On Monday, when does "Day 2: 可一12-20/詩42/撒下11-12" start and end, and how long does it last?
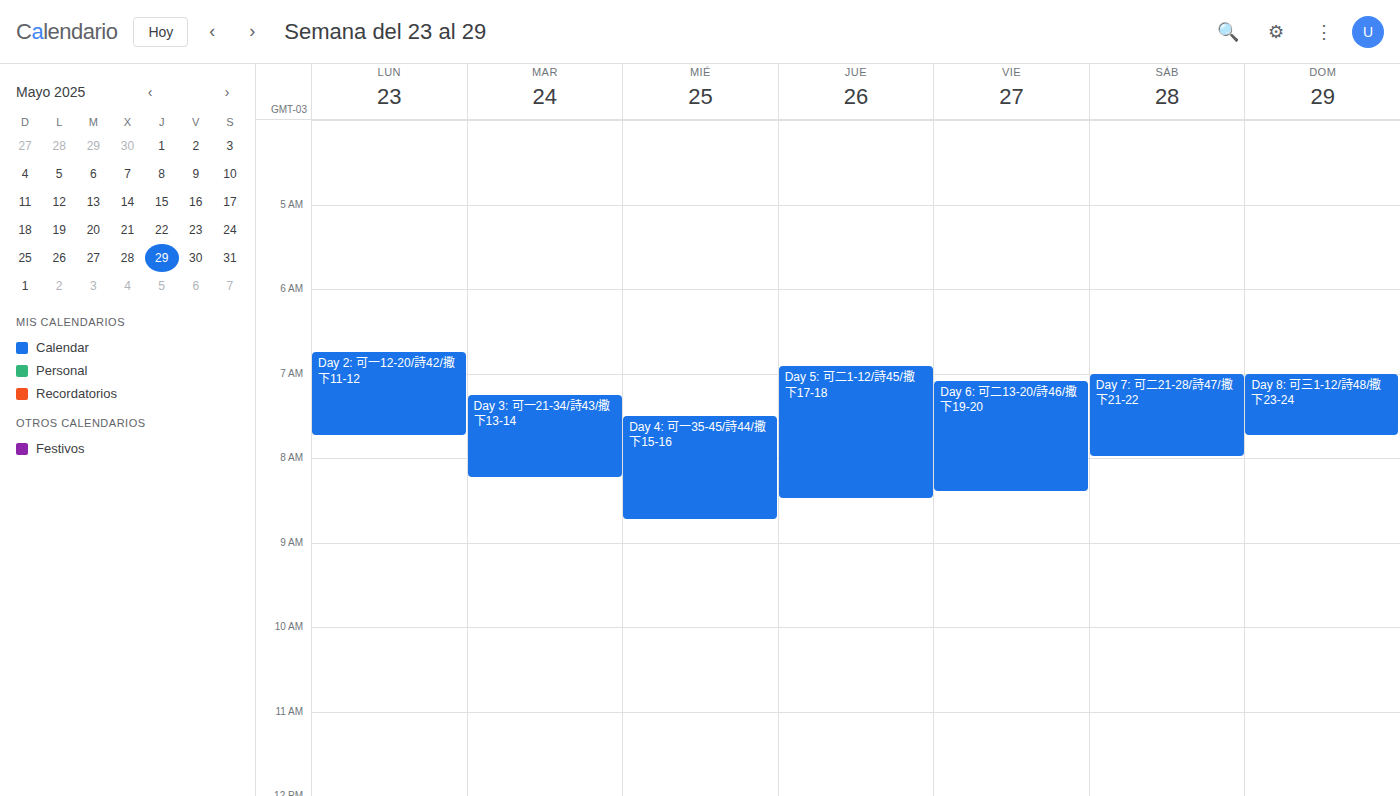
06:45 to 07:45, 1 hour